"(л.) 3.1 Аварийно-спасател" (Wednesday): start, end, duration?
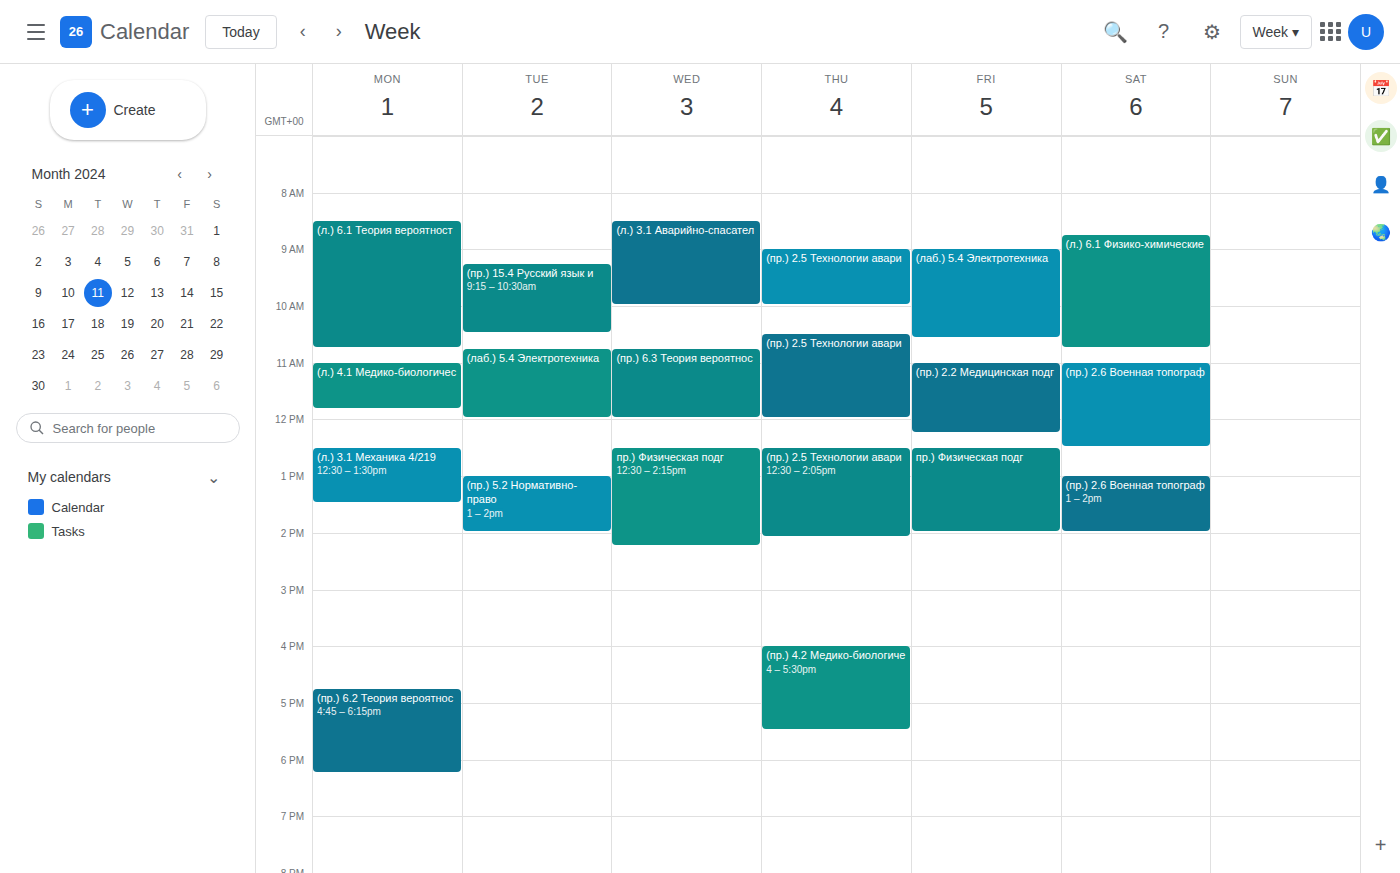
8:30 AM to 10:00 AM, 1 hour 30 minutes